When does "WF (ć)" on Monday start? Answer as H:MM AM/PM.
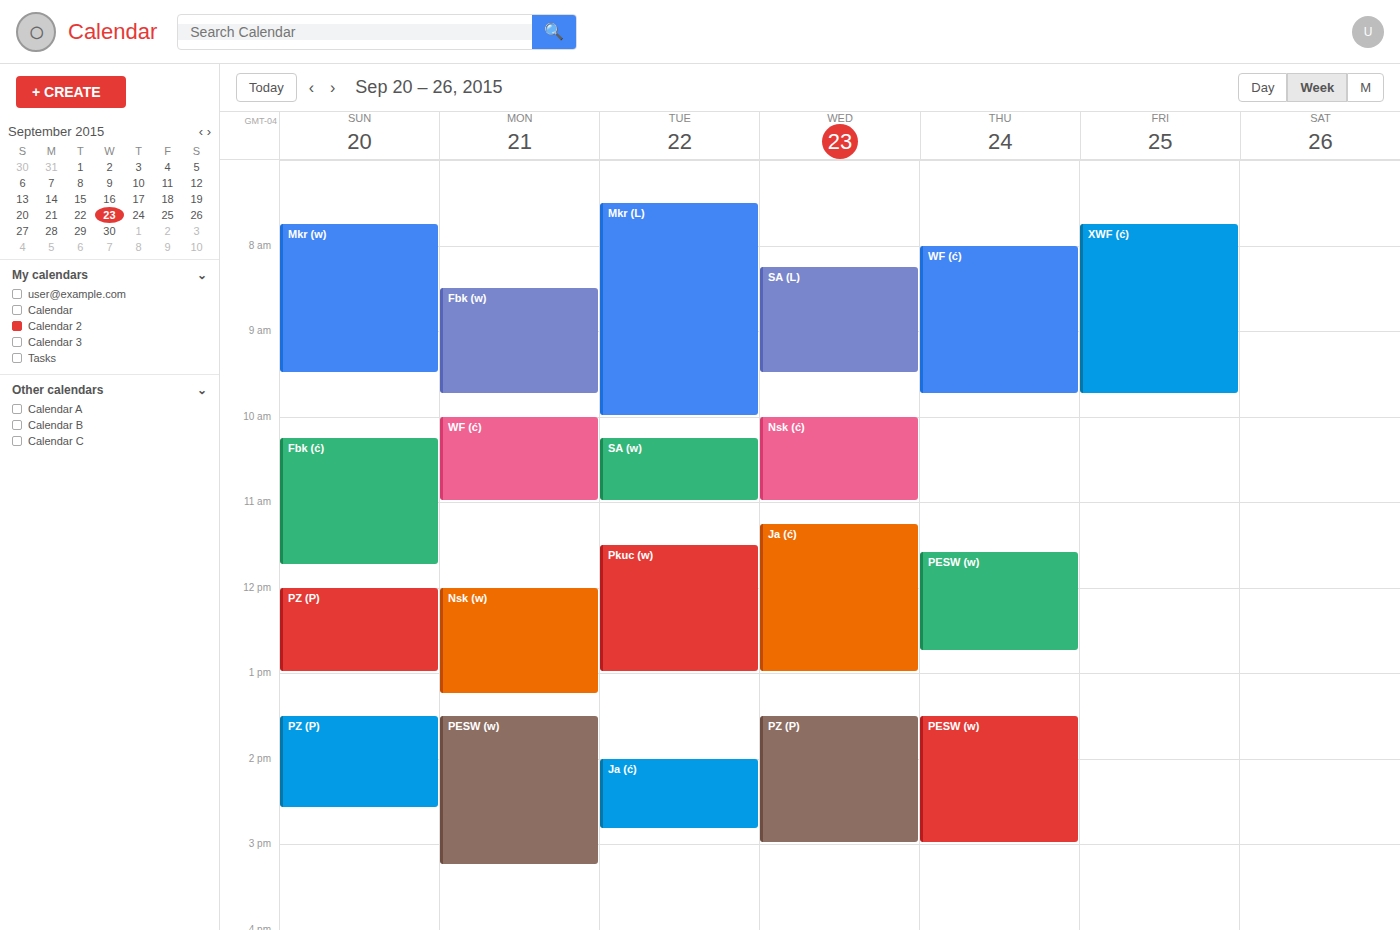
10:00 AM